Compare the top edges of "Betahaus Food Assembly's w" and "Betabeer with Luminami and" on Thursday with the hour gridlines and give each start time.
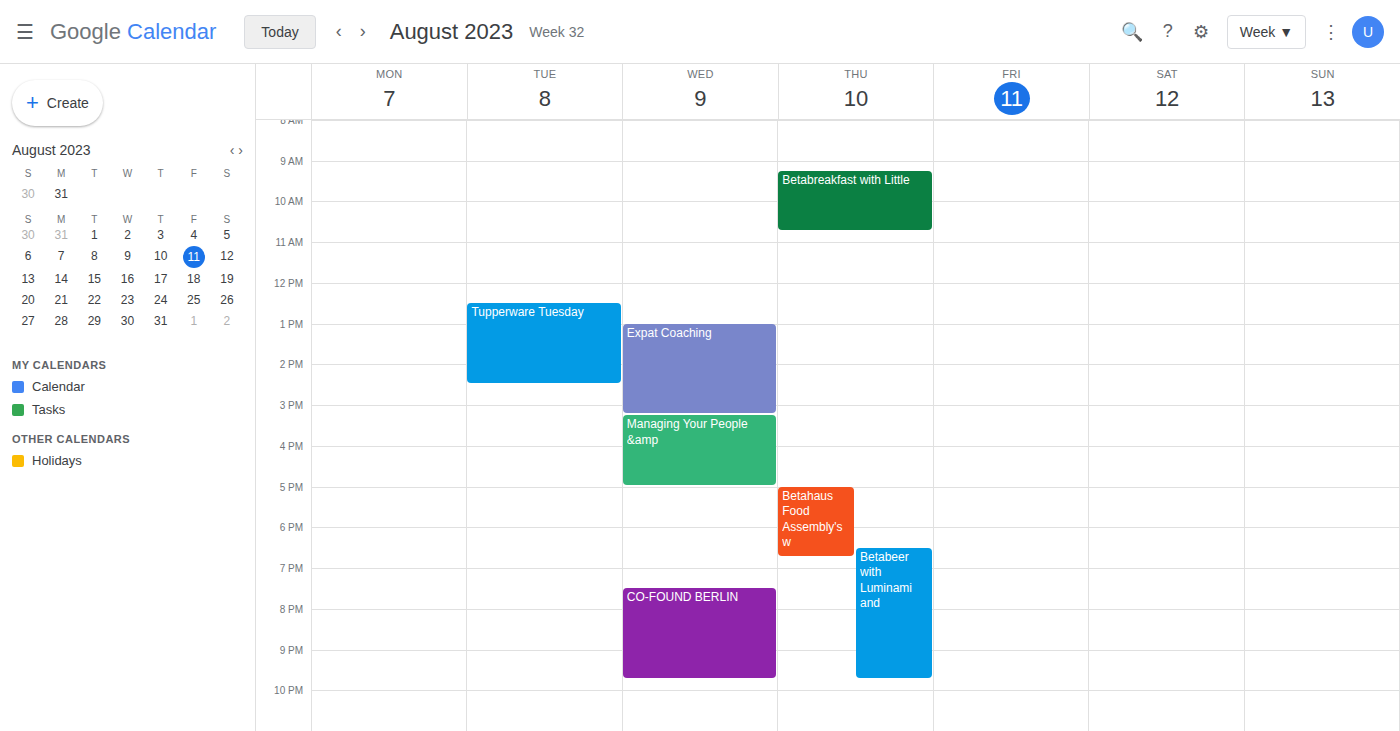
"Betahaus Food Assembly's w": 5:00 PM, exactly on the 5 PM line. "Betabeer with Luminami and": 6:30 PM, halfway between the 6 PM and 7 PM lines.